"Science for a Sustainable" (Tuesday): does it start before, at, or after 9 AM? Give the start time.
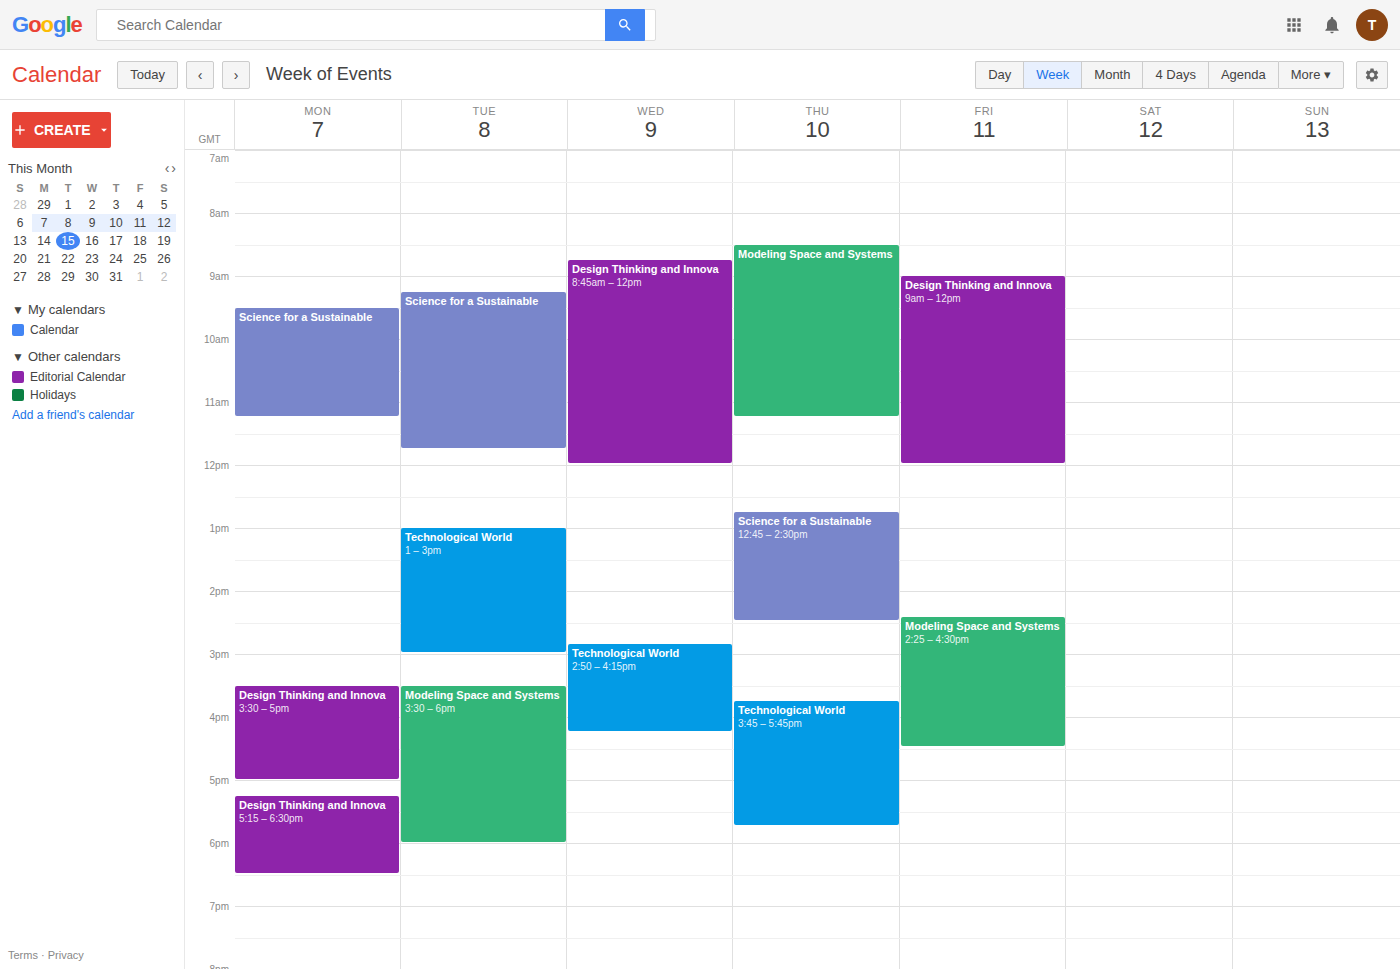
9:15 AM -- after 9 AM, 15 minutes below the 9 AM line.